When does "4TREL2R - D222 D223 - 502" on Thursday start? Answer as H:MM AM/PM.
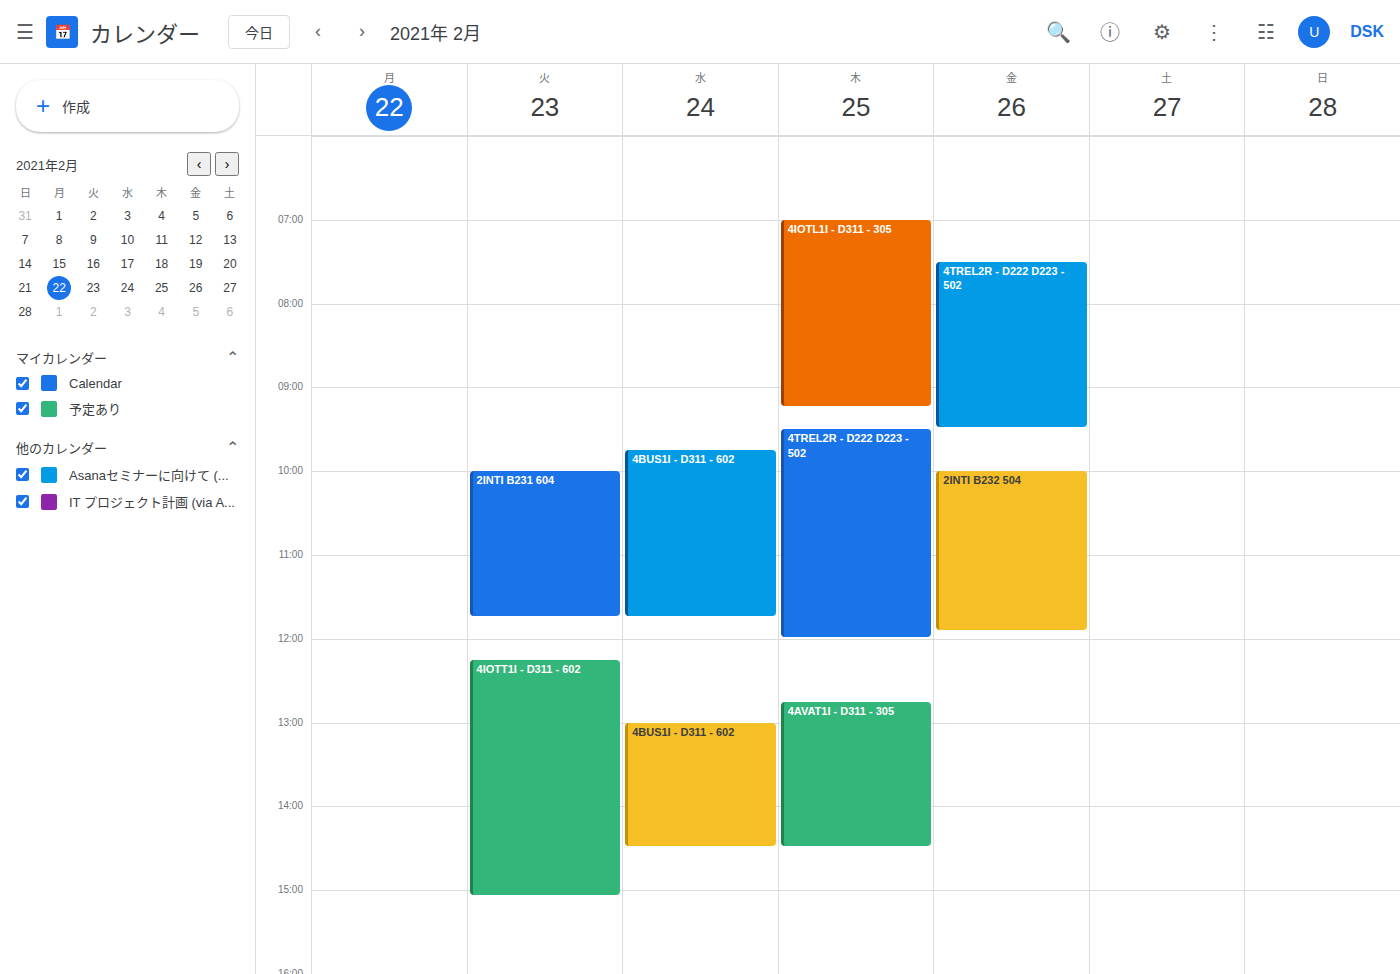
9:30 AM